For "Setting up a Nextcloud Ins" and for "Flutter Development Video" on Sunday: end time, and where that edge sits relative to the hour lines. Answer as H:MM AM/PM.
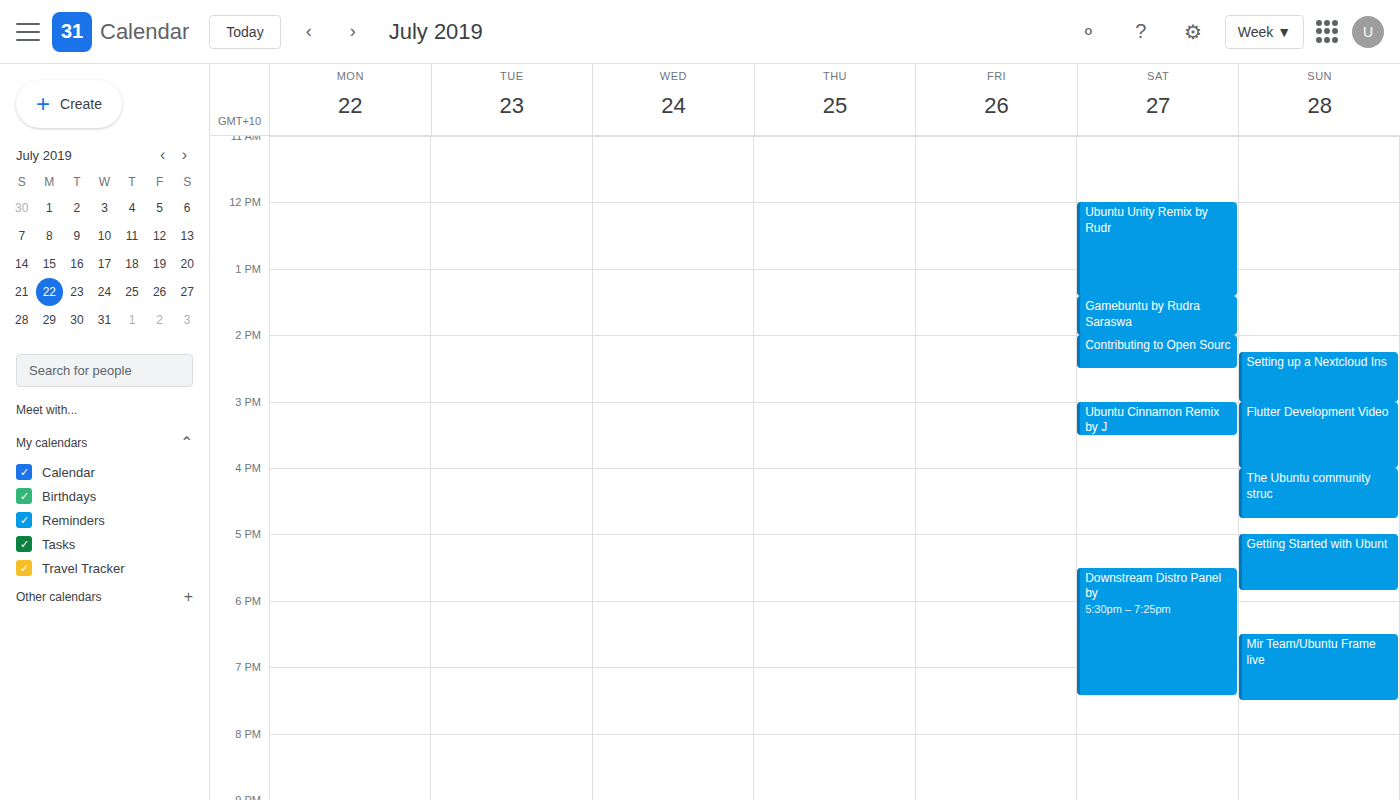
"Setting up a Nextcloud Ins": 3:00 PM, exactly on the 3 PM line. "Flutter Development Video": 4:00 PM, exactly on the 4 PM line.